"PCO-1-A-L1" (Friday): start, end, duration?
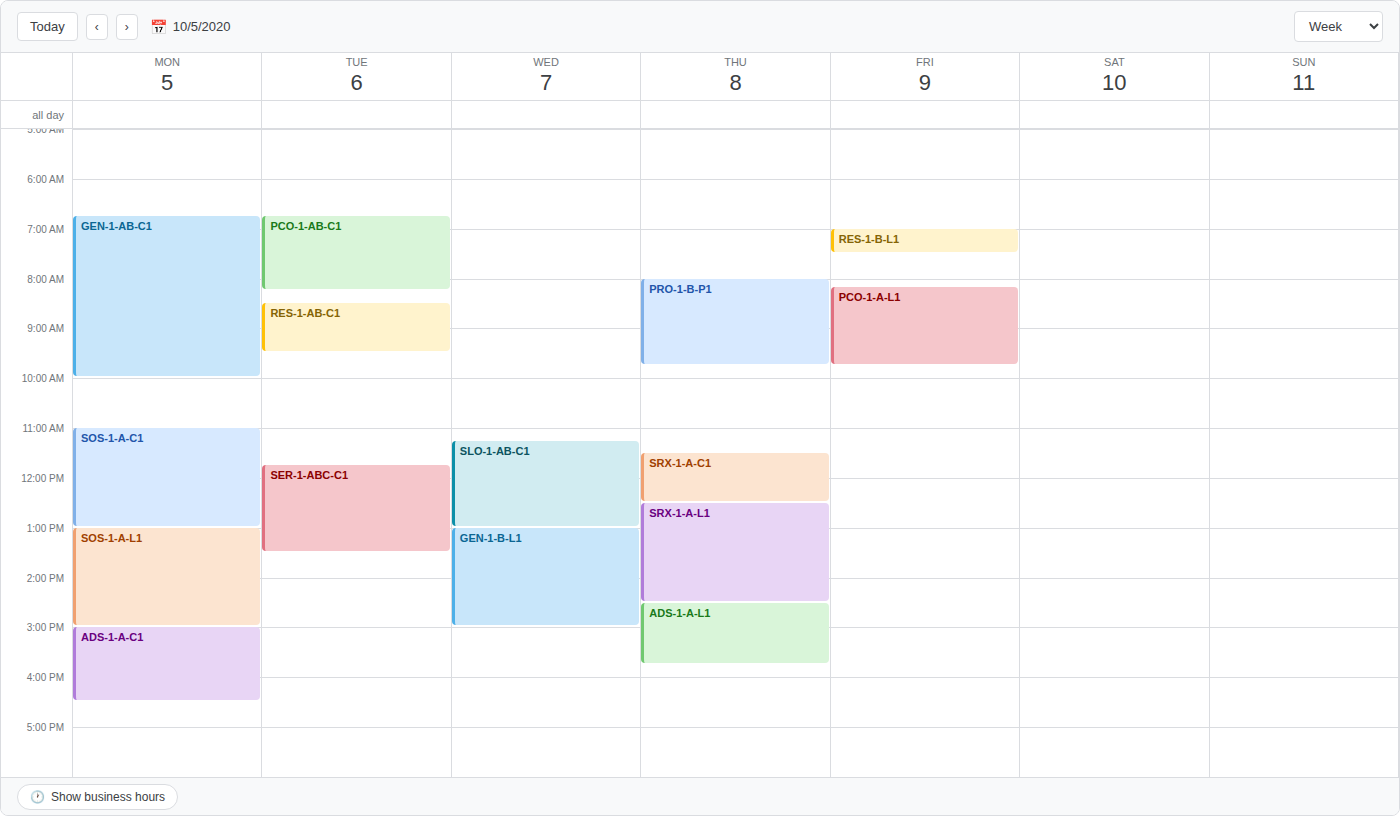
8:10 AM to 9:45 AM, 1 hour 35 minutes